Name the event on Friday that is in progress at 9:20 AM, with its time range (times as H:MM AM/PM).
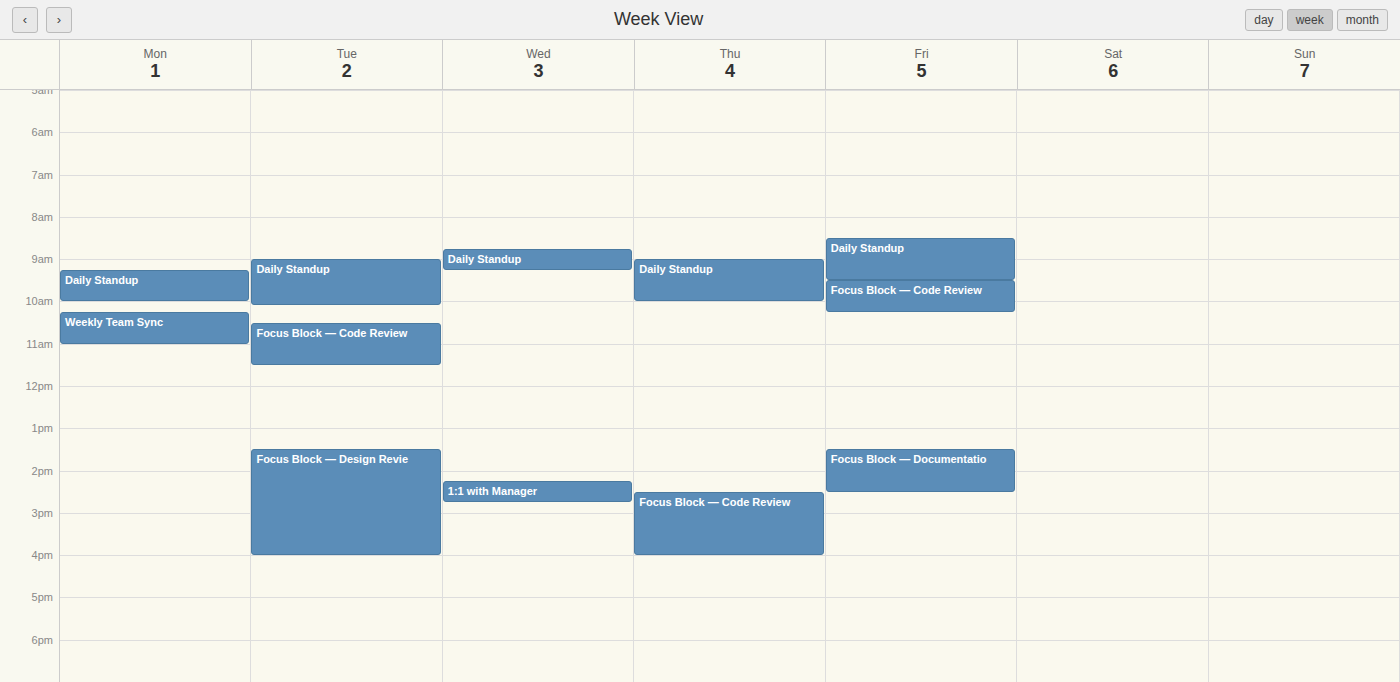
"Daily Standup", 8:30 AM to 9:30 AM